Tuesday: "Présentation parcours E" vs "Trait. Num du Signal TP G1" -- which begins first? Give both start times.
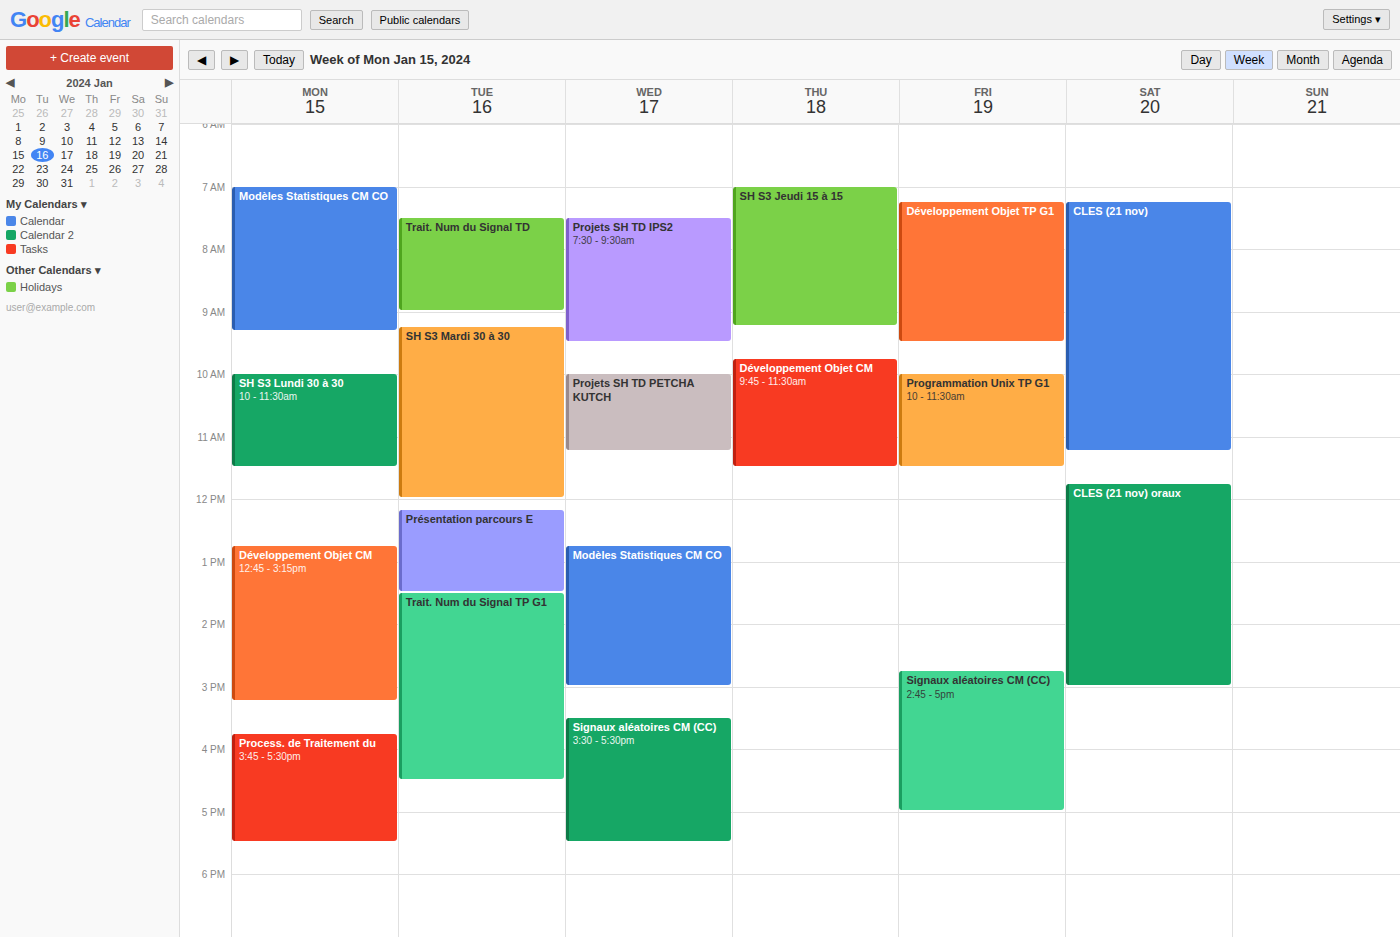
"Présentation parcours E" 12:10 PM; "Trait. Num du Signal TP G1" 1:30 PM.